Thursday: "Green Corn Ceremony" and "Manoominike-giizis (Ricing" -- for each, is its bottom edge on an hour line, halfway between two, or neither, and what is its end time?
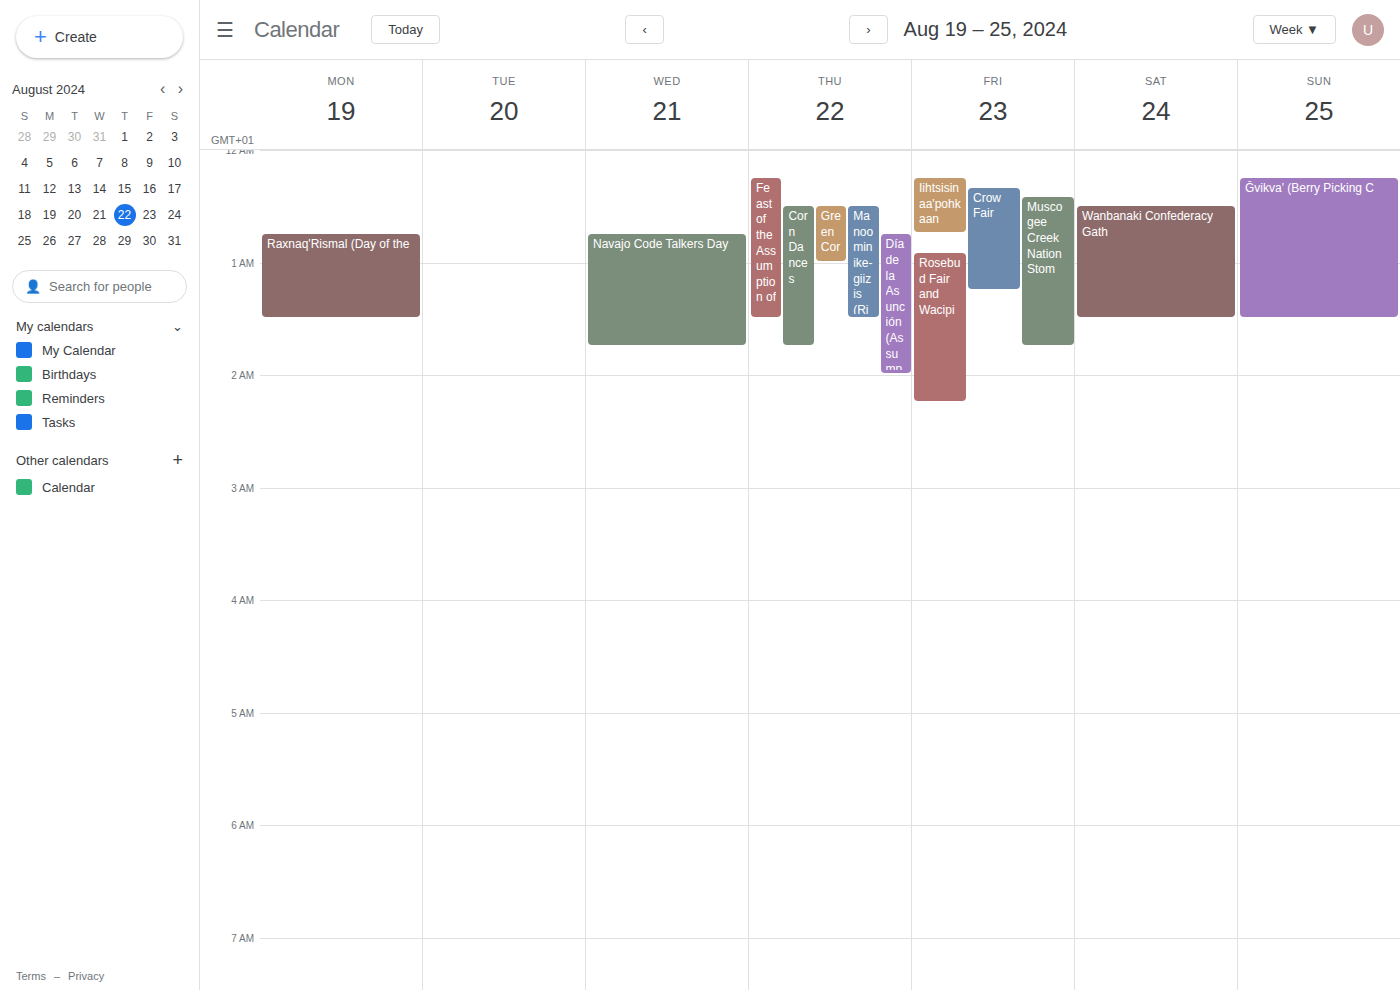
"Green Corn Ceremony": 1:00 AM, exactly on the 1 AM line. "Manoominike-giizis (Ricing": 1:30 AM, halfway between the 1 AM and 2 AM lines.